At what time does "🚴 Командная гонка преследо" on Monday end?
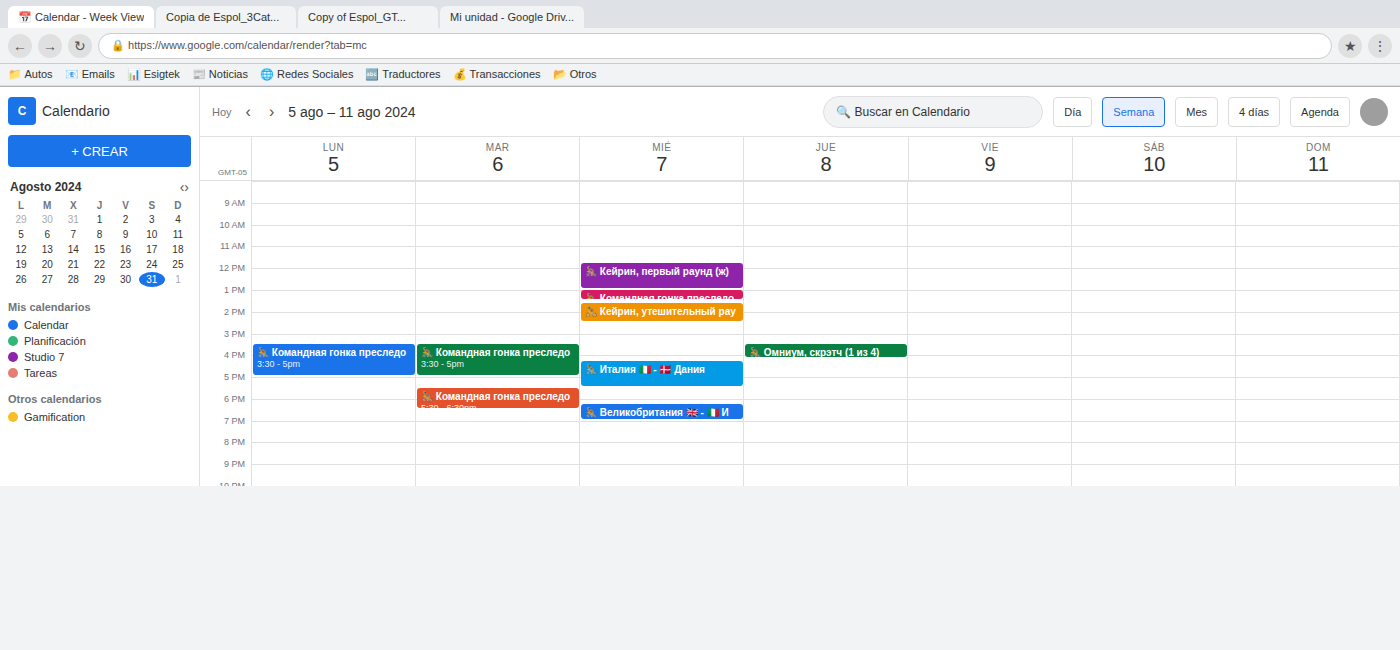
5:00 PM